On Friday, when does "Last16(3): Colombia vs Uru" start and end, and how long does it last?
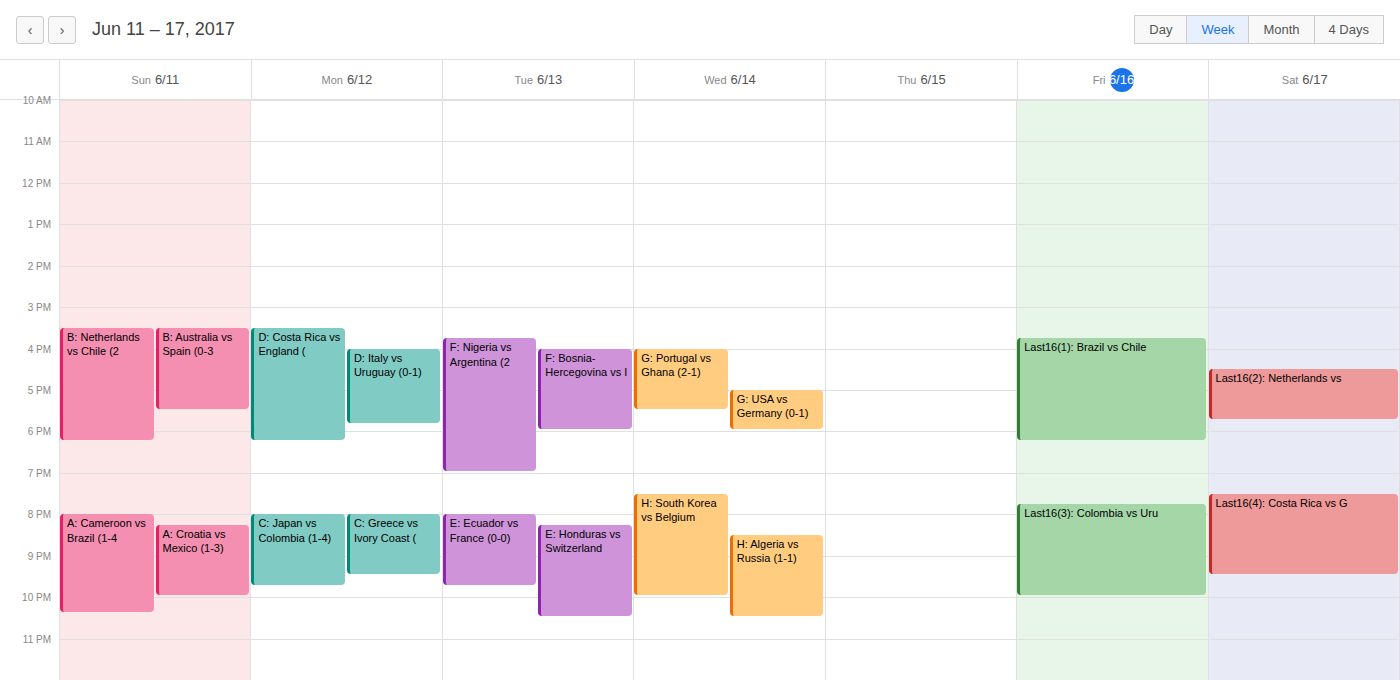
7:45 PM to 10:00 PM, 2 hours 15 minutes